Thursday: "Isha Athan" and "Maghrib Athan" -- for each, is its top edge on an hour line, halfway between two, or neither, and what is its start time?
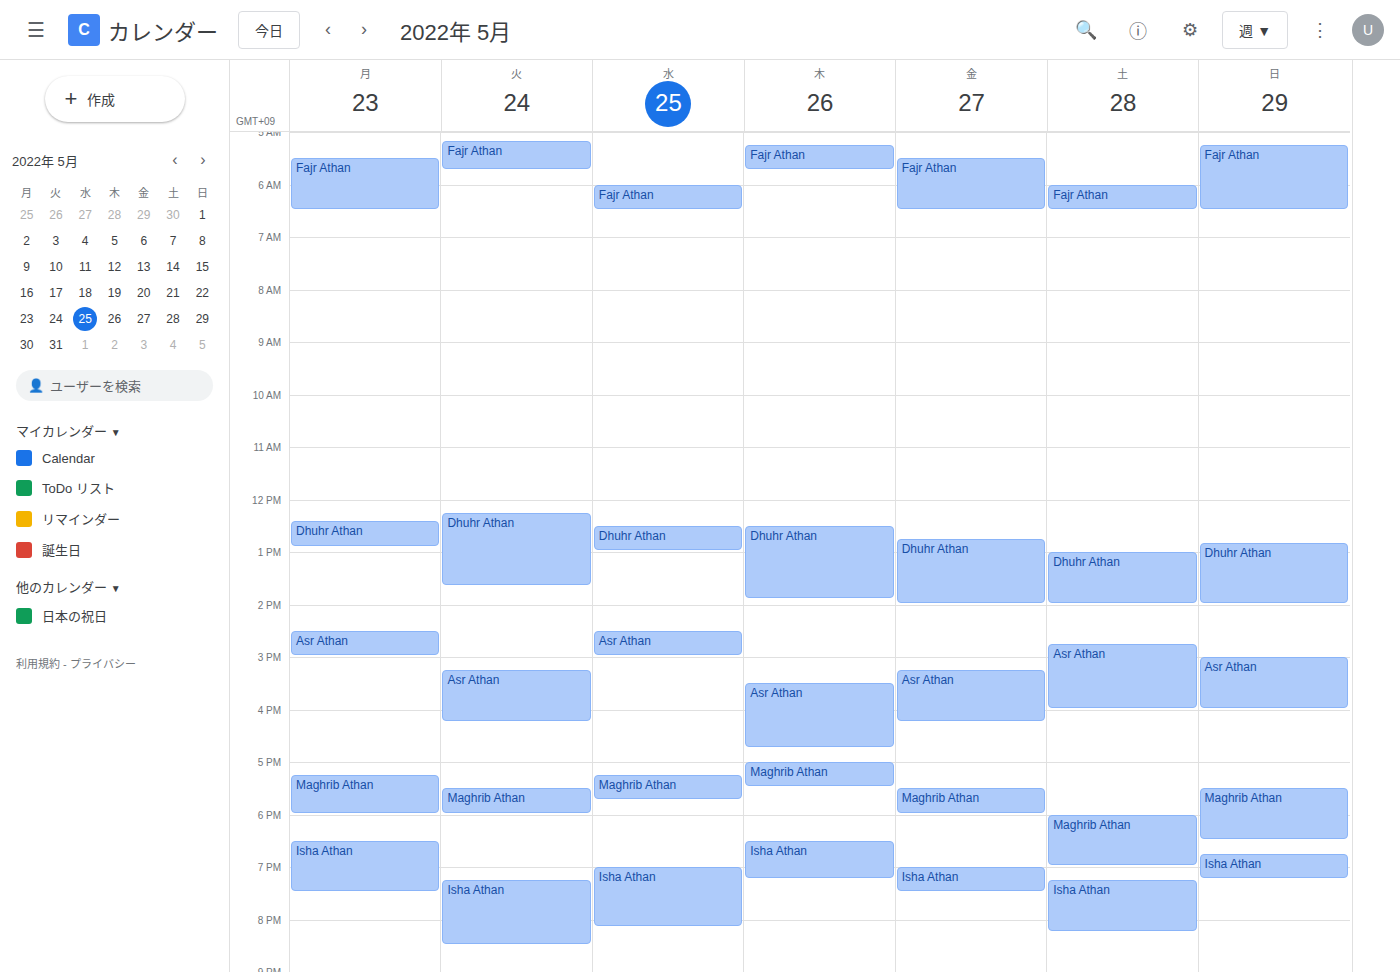
"Isha Athan": 18:30, halfway between the 18:00 and 19:00 lines. "Maghrib Athan": 17:00, exactly on the 17:00 line.